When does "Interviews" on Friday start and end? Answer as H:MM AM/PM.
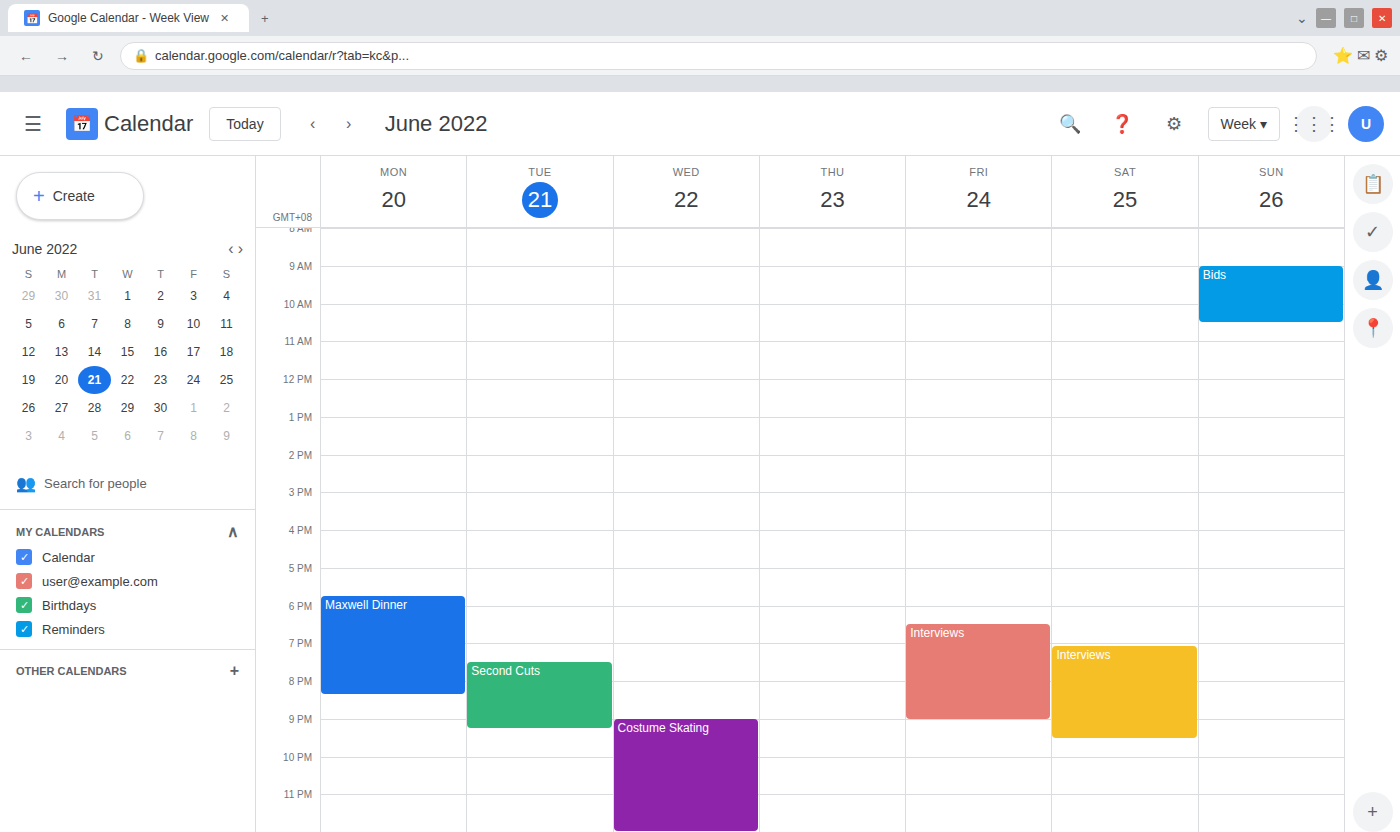
6:30 PM to 9:00 PM